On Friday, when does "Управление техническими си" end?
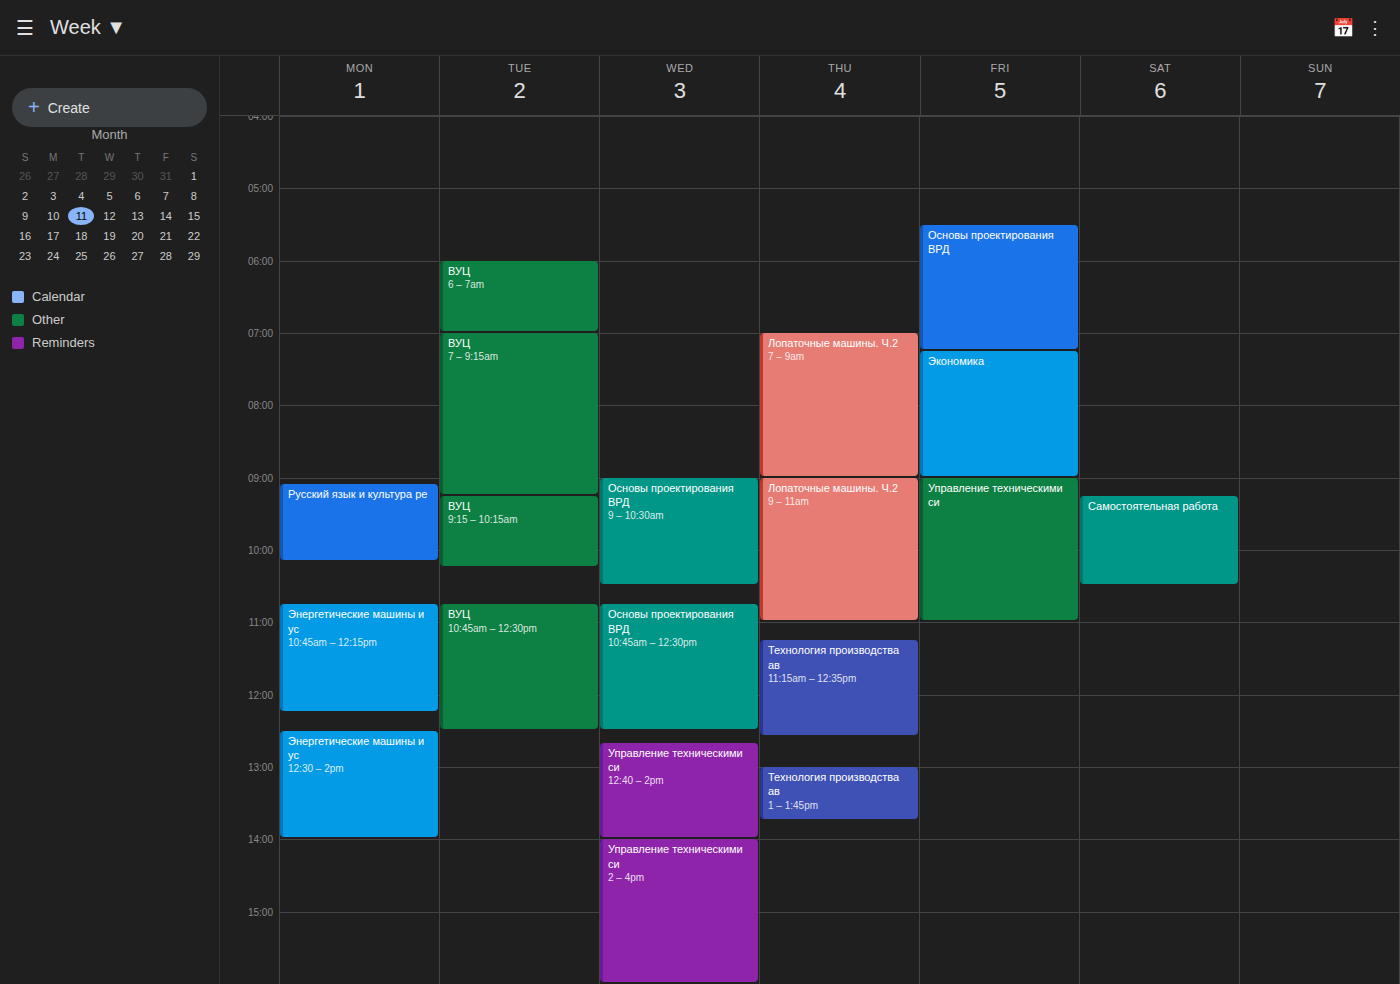
11:00 AM